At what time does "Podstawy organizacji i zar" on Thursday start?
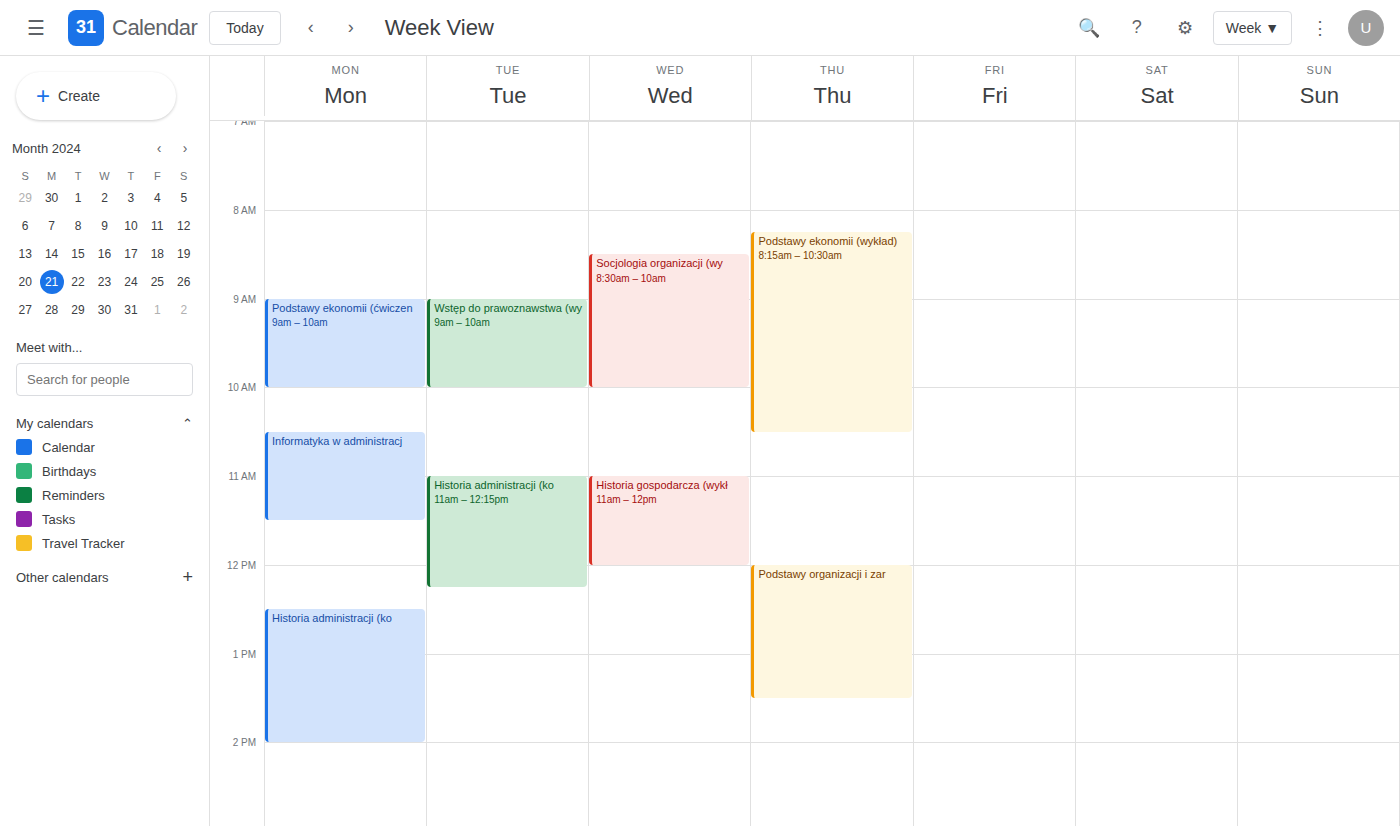
12:00 PM